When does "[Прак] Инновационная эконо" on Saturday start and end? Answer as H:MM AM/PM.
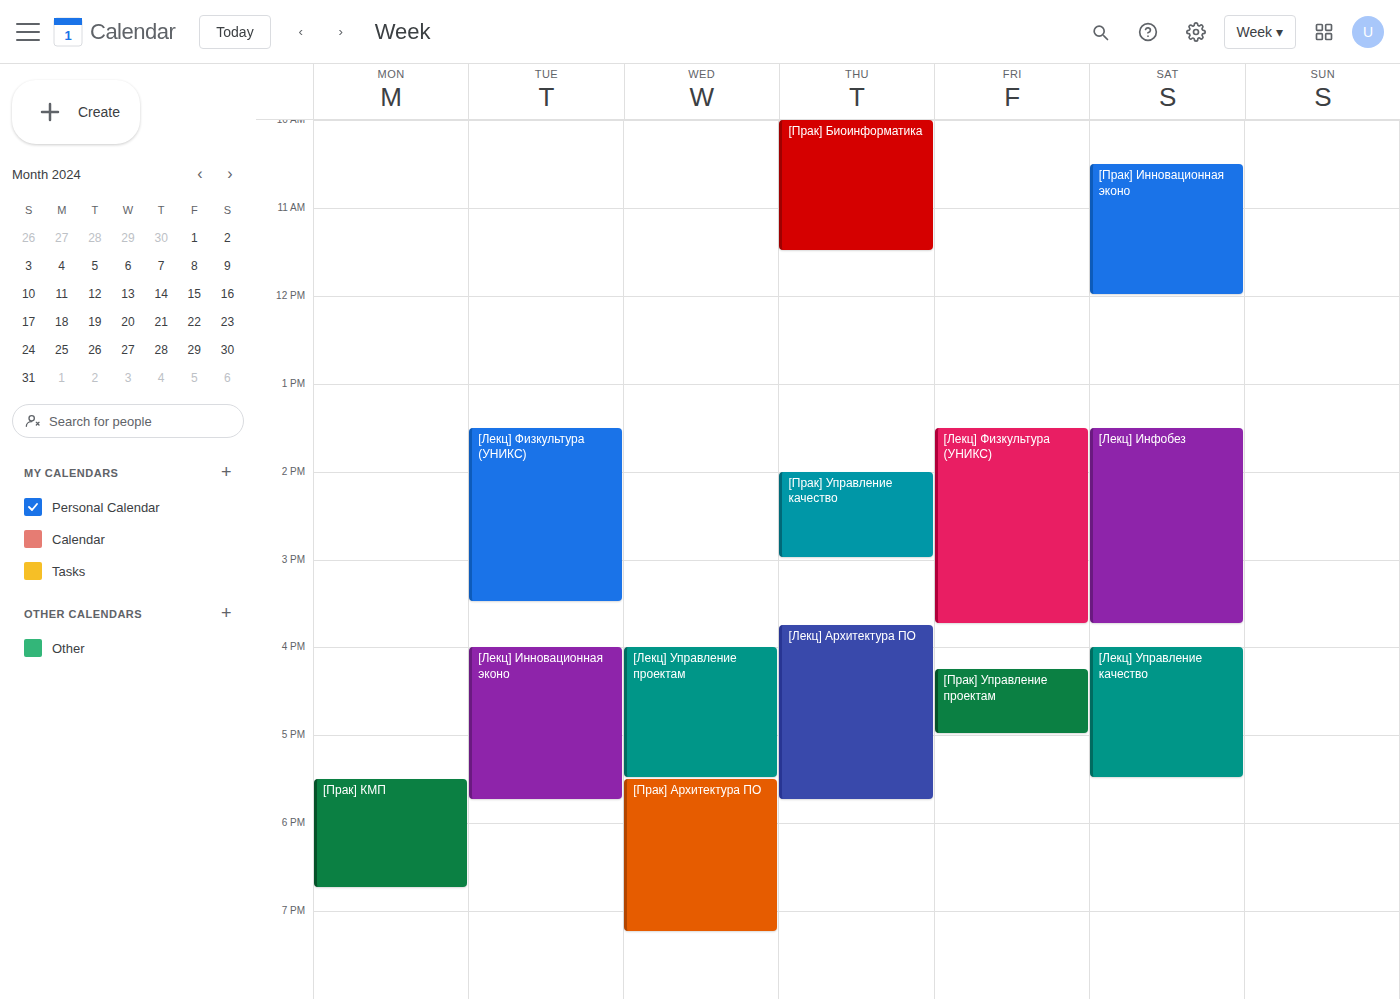
10:30 AM to 12:00 PM